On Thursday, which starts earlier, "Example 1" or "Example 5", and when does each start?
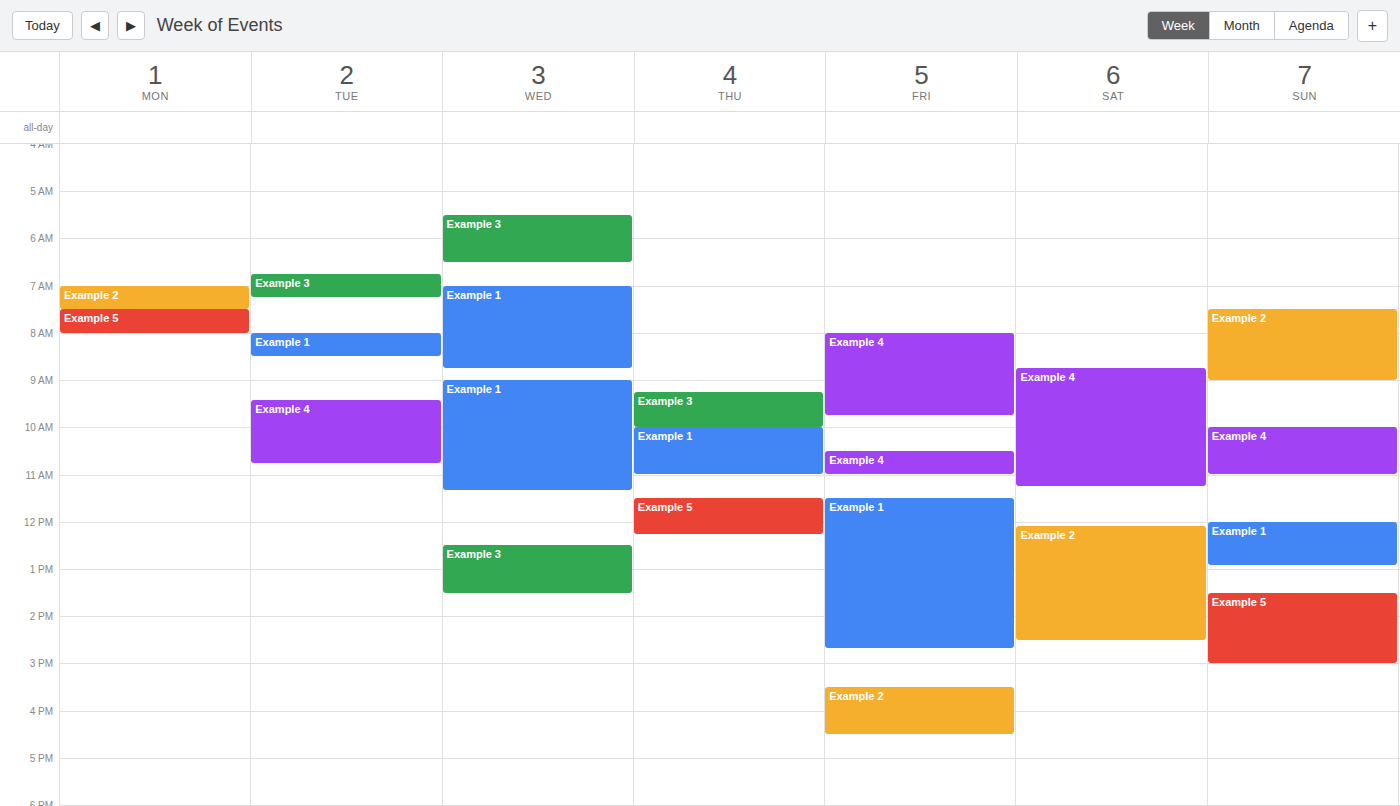
"Example 1" 10:00; "Example 5" 11:30.